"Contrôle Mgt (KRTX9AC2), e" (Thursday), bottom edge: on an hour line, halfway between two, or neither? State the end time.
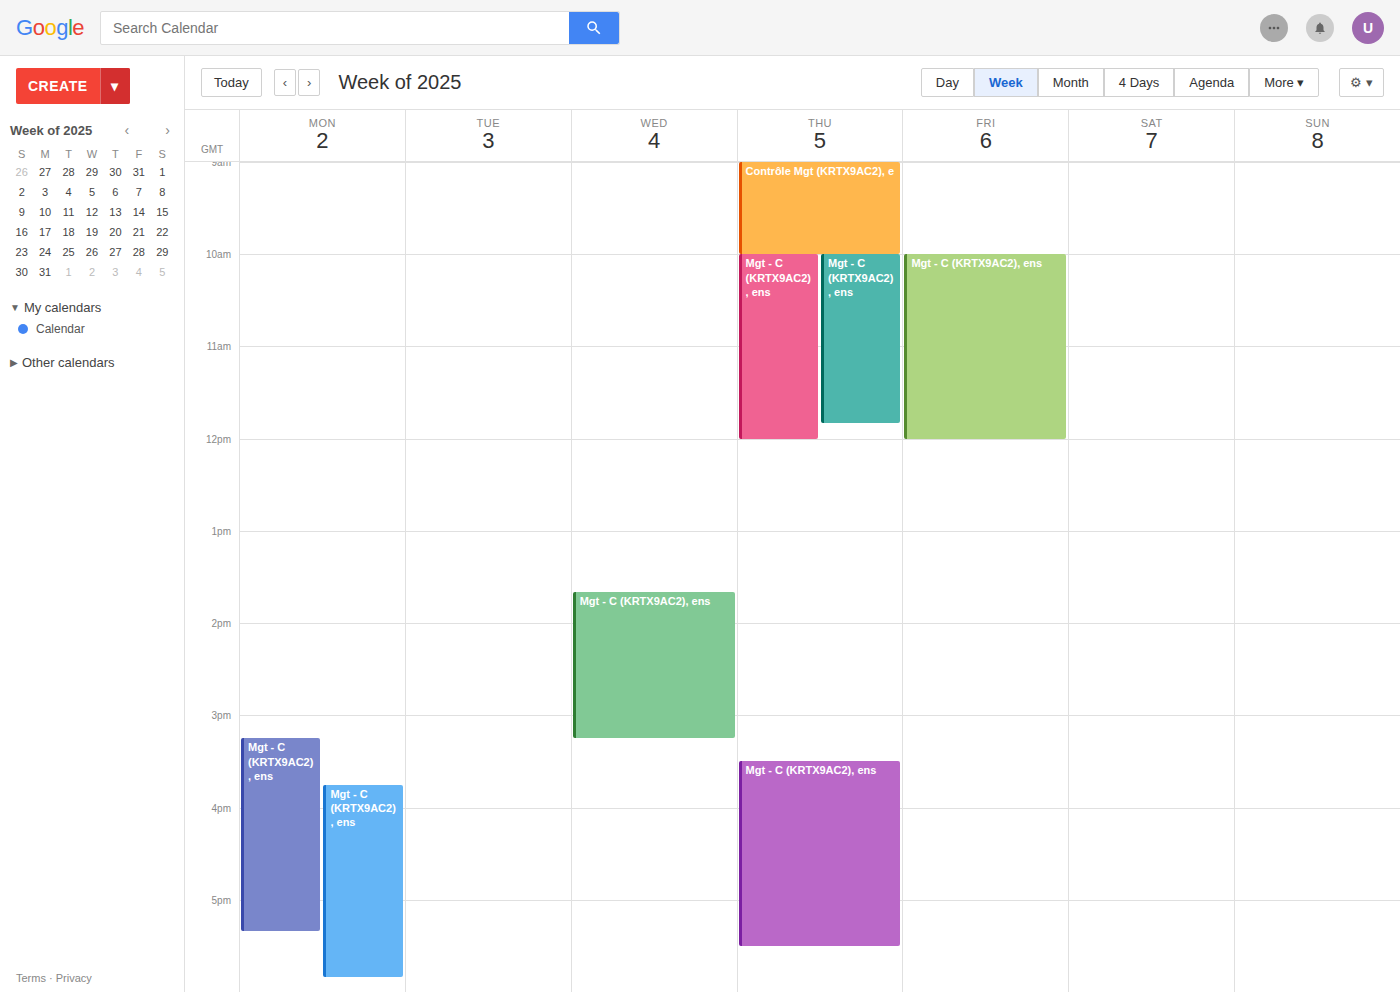
10:00 AM -- exactly on the 10 AM line.